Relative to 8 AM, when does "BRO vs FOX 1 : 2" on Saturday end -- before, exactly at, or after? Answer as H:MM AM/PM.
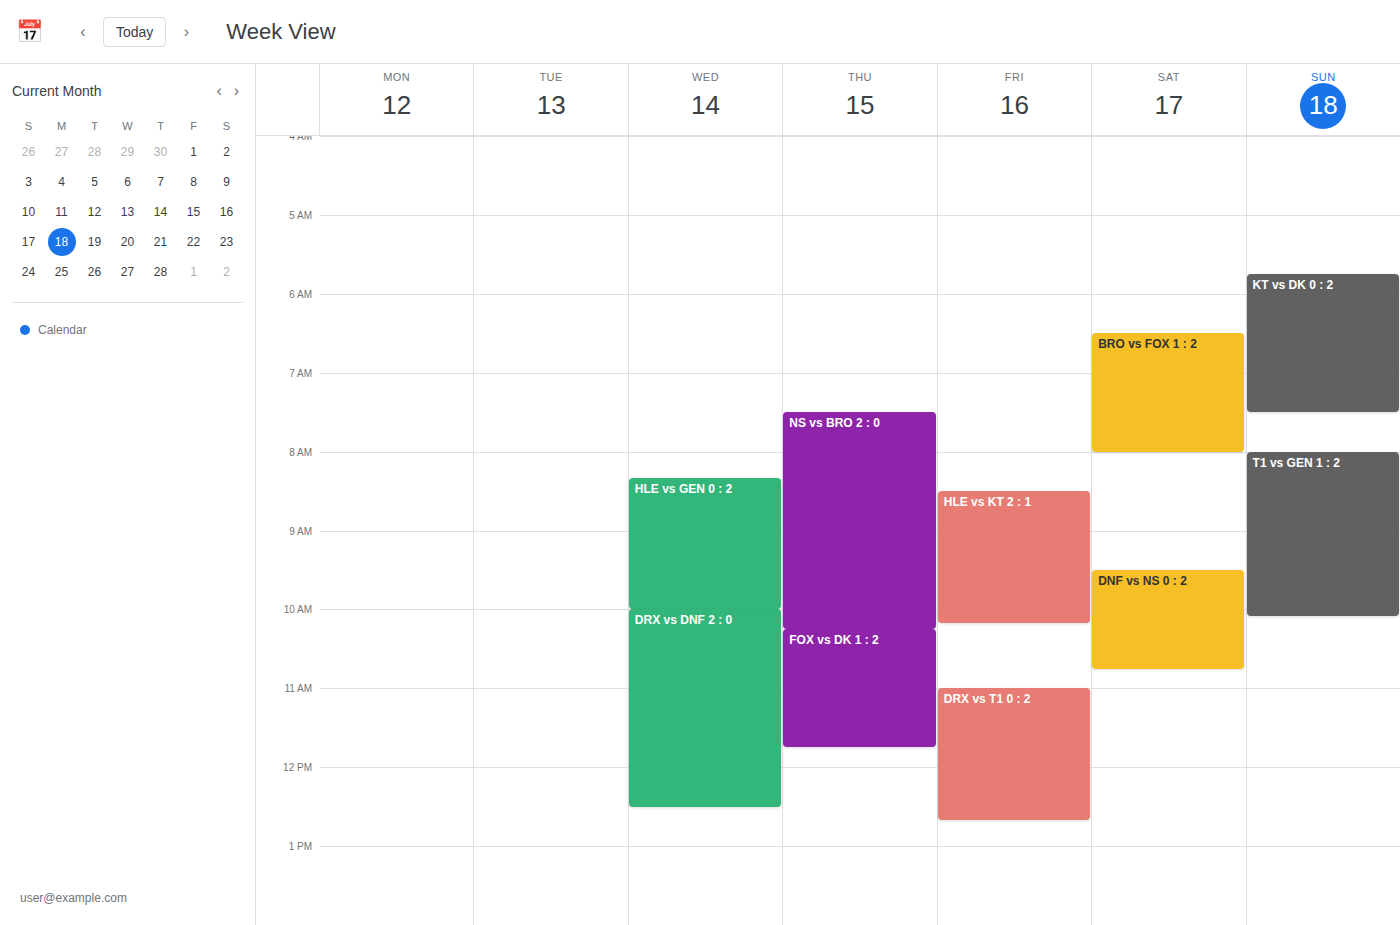
8:00 AM -- exactly at 8 AM, on the 8 AM line.